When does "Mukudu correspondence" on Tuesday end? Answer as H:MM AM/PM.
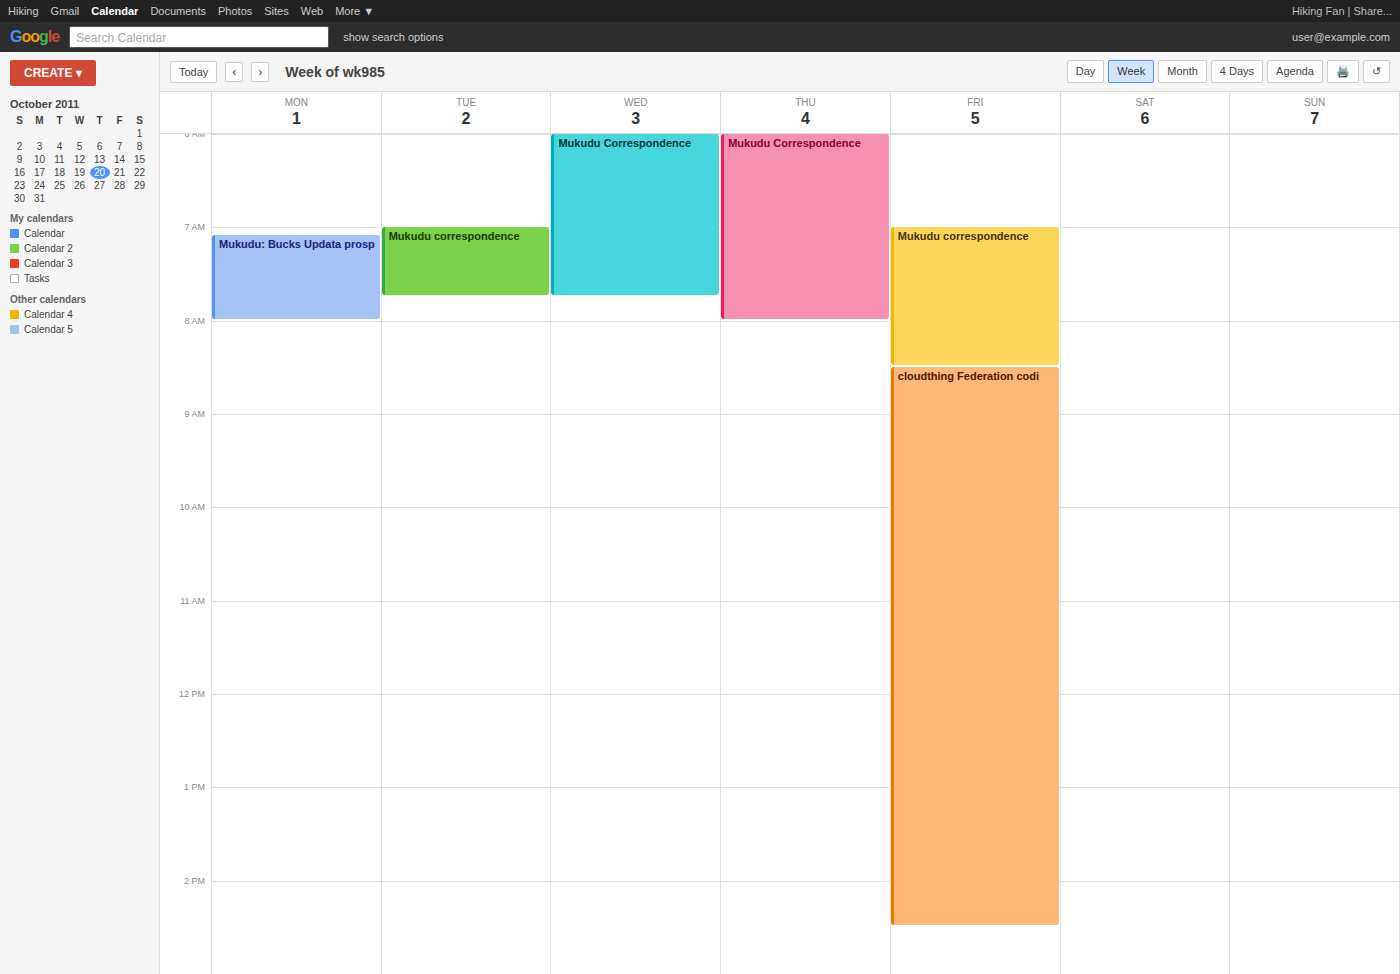
7:45 AM